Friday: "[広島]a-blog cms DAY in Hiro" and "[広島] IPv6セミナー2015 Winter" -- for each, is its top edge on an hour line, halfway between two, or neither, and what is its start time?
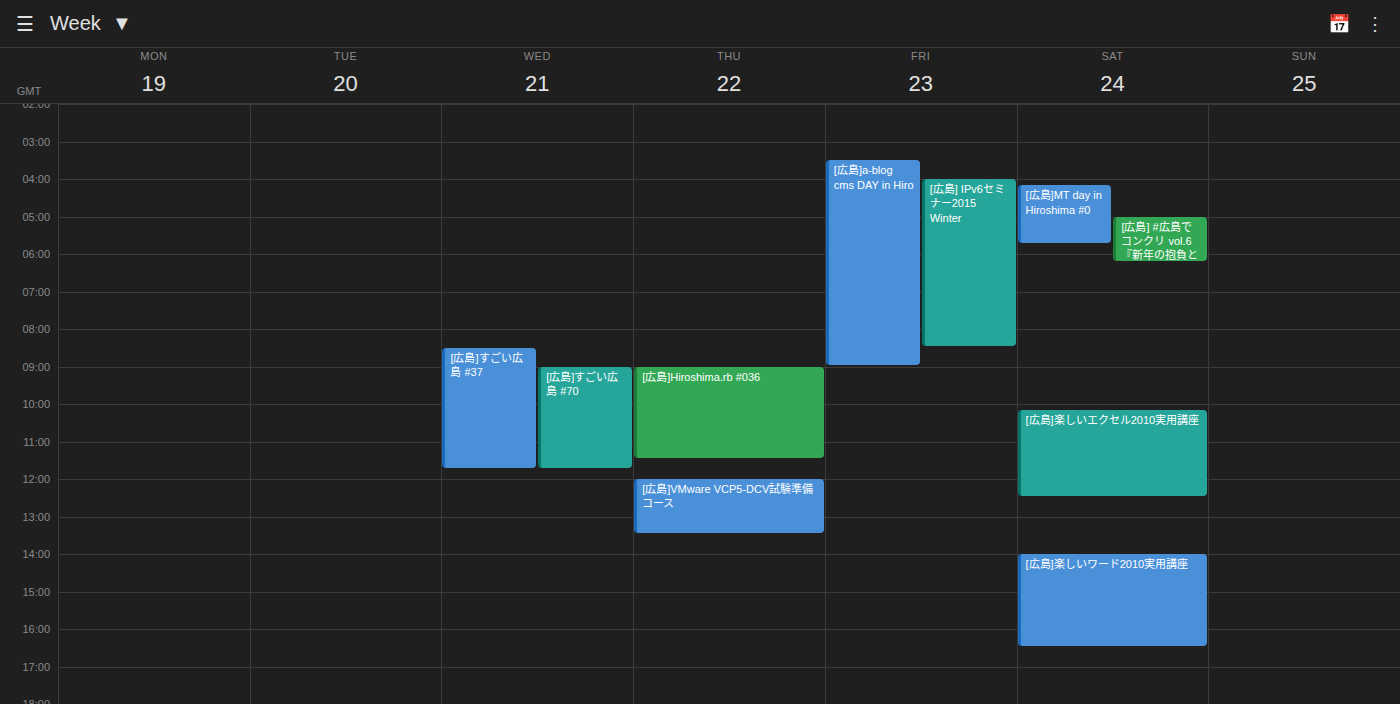
"[広島]a-blog cms DAY in Hiro": 3:30 AM, halfway between the 3 AM and 4 AM lines. "[広島] IPv6セミナー2015 Winter": 4:00 AM, exactly on the 4 AM line.